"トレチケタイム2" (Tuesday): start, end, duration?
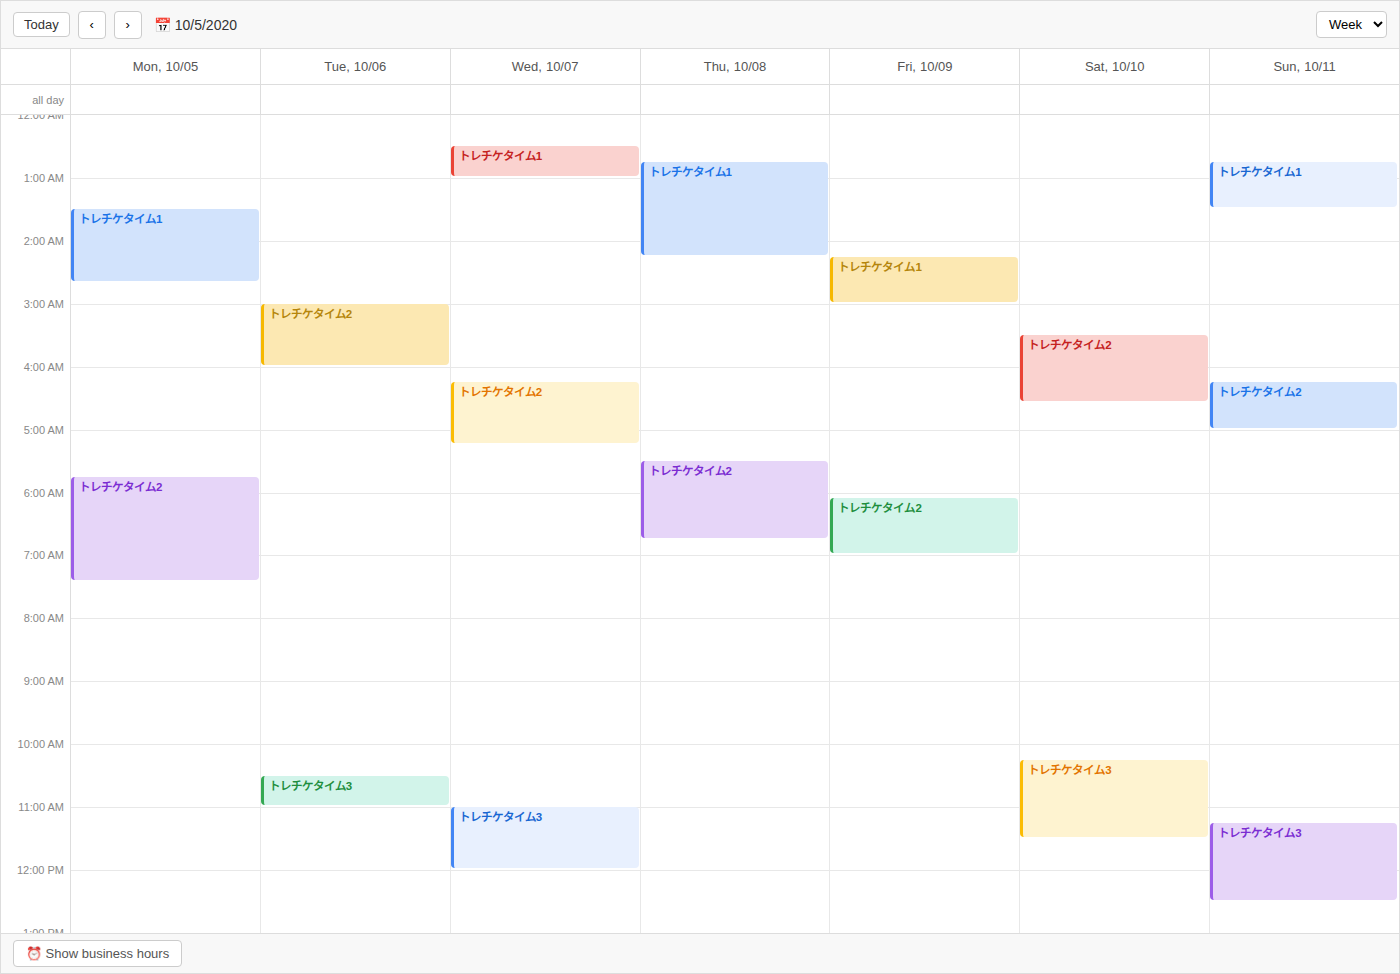
3:00 AM to 4:00 AM, 1 hour